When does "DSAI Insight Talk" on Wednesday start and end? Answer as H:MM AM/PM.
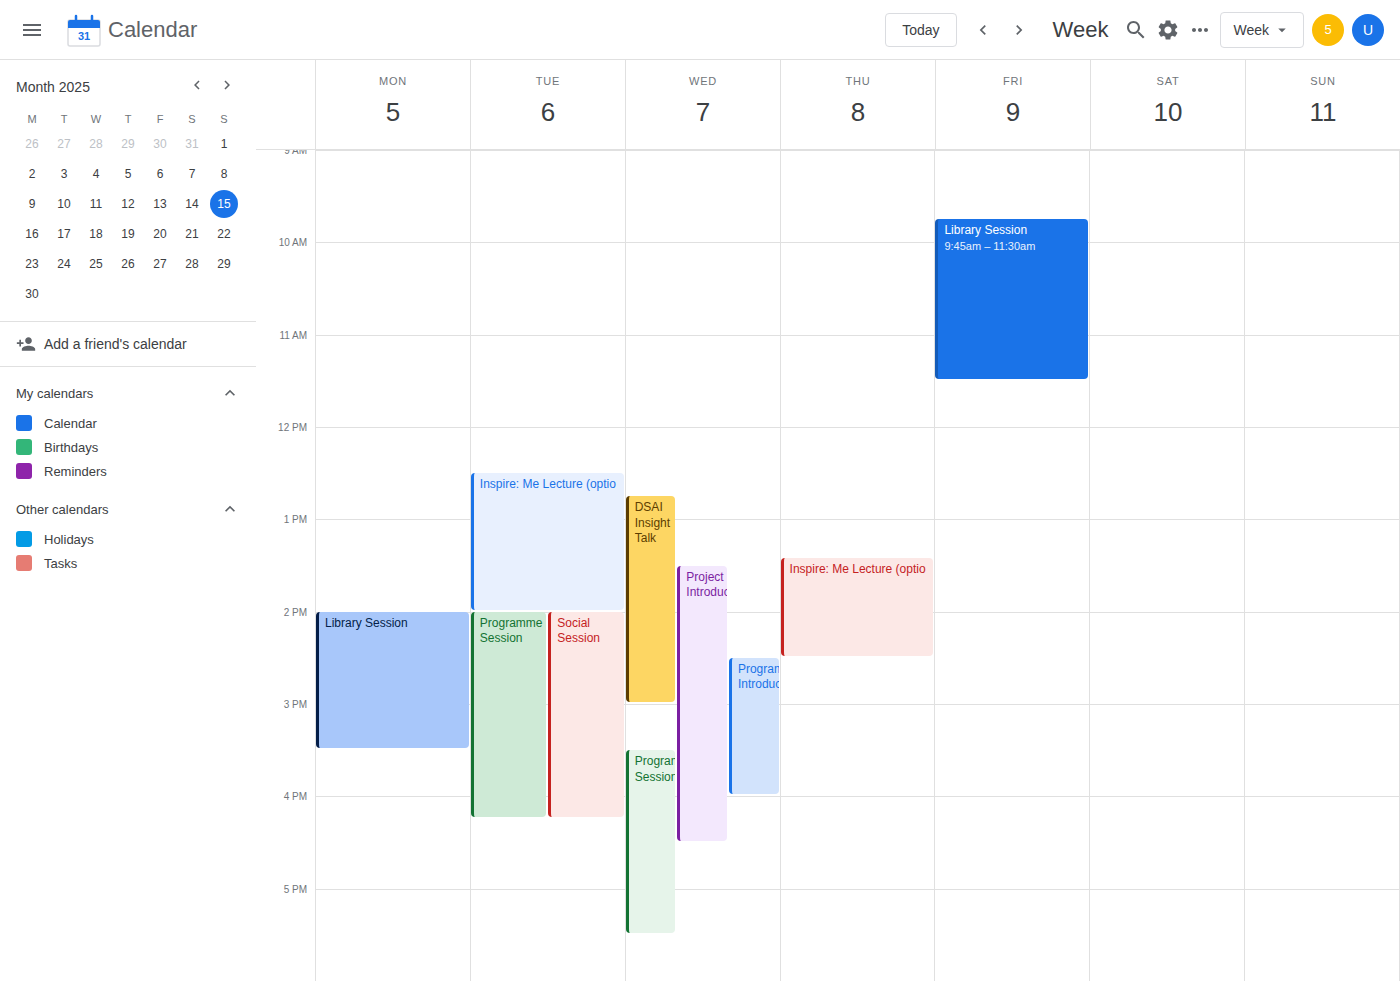
12:45 PM to 3:00 PM